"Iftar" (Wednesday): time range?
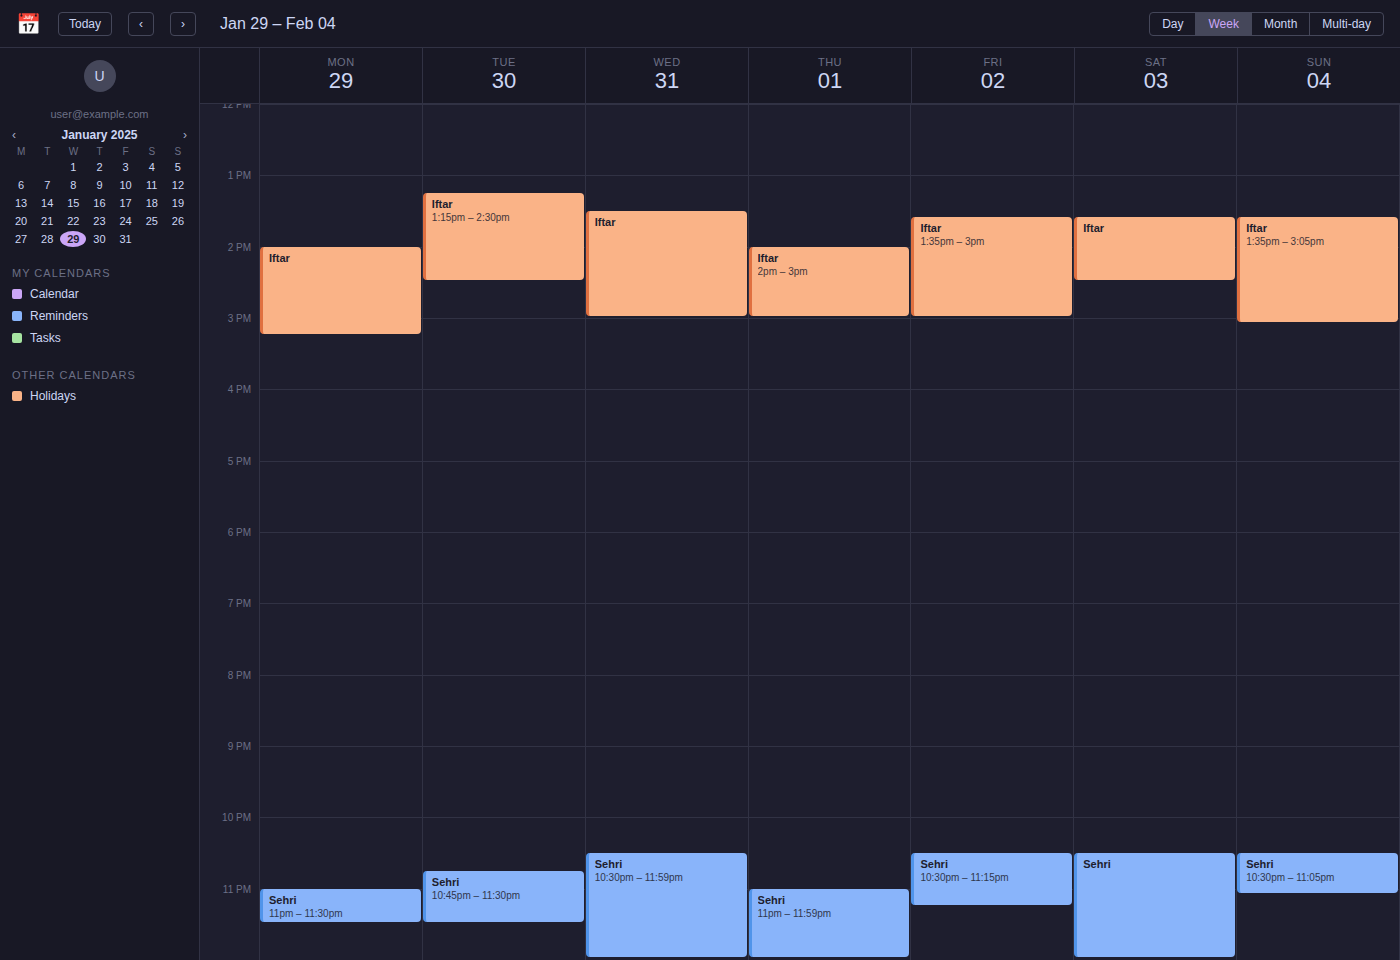
1:30 PM to 3:00 PM